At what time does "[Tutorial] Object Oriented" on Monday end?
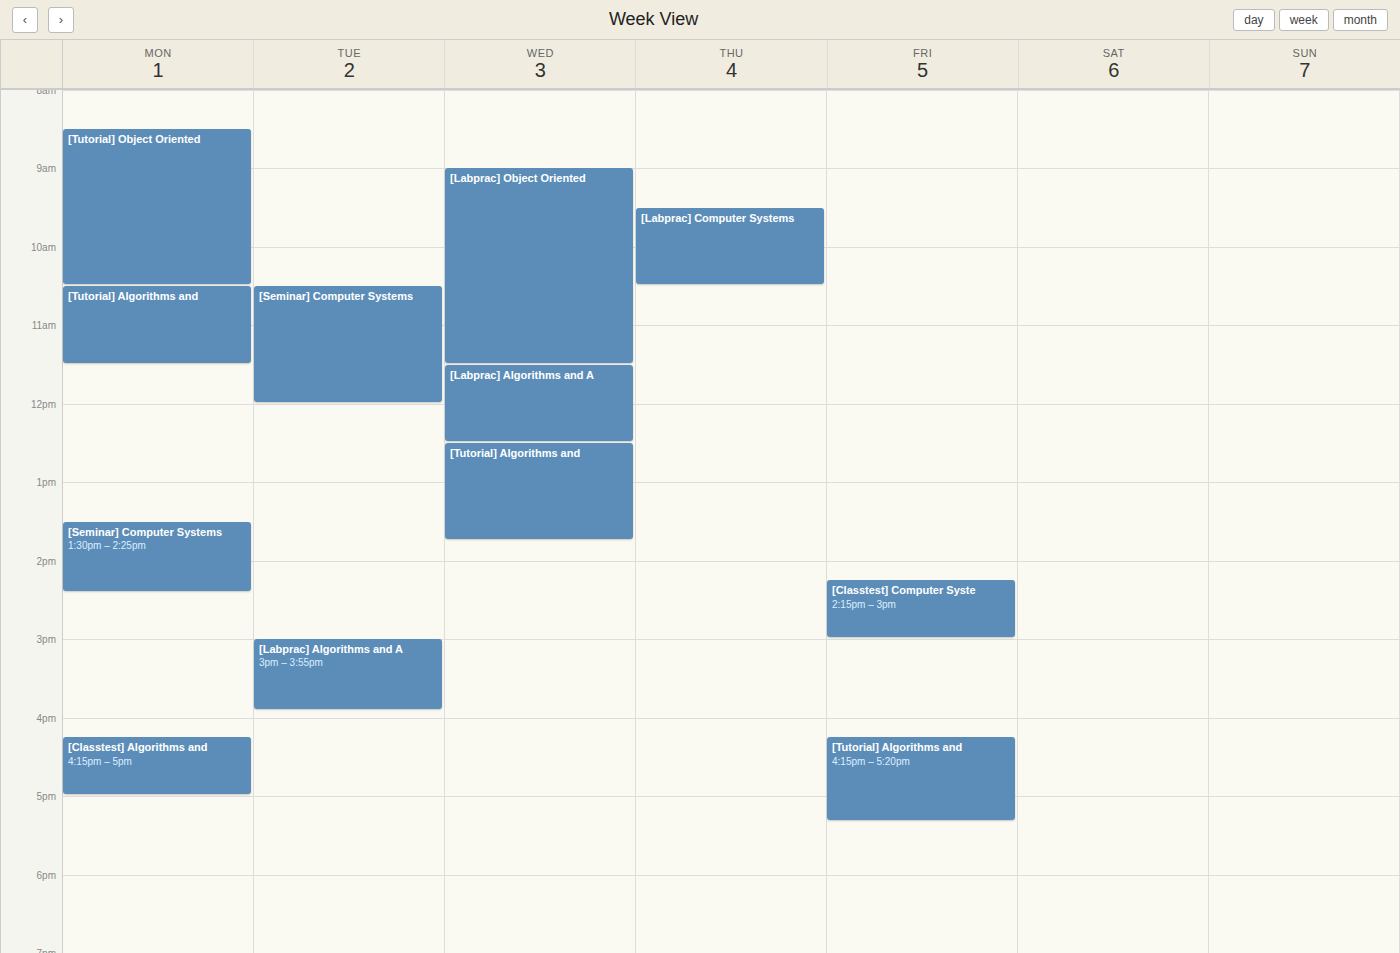
10:30 AM